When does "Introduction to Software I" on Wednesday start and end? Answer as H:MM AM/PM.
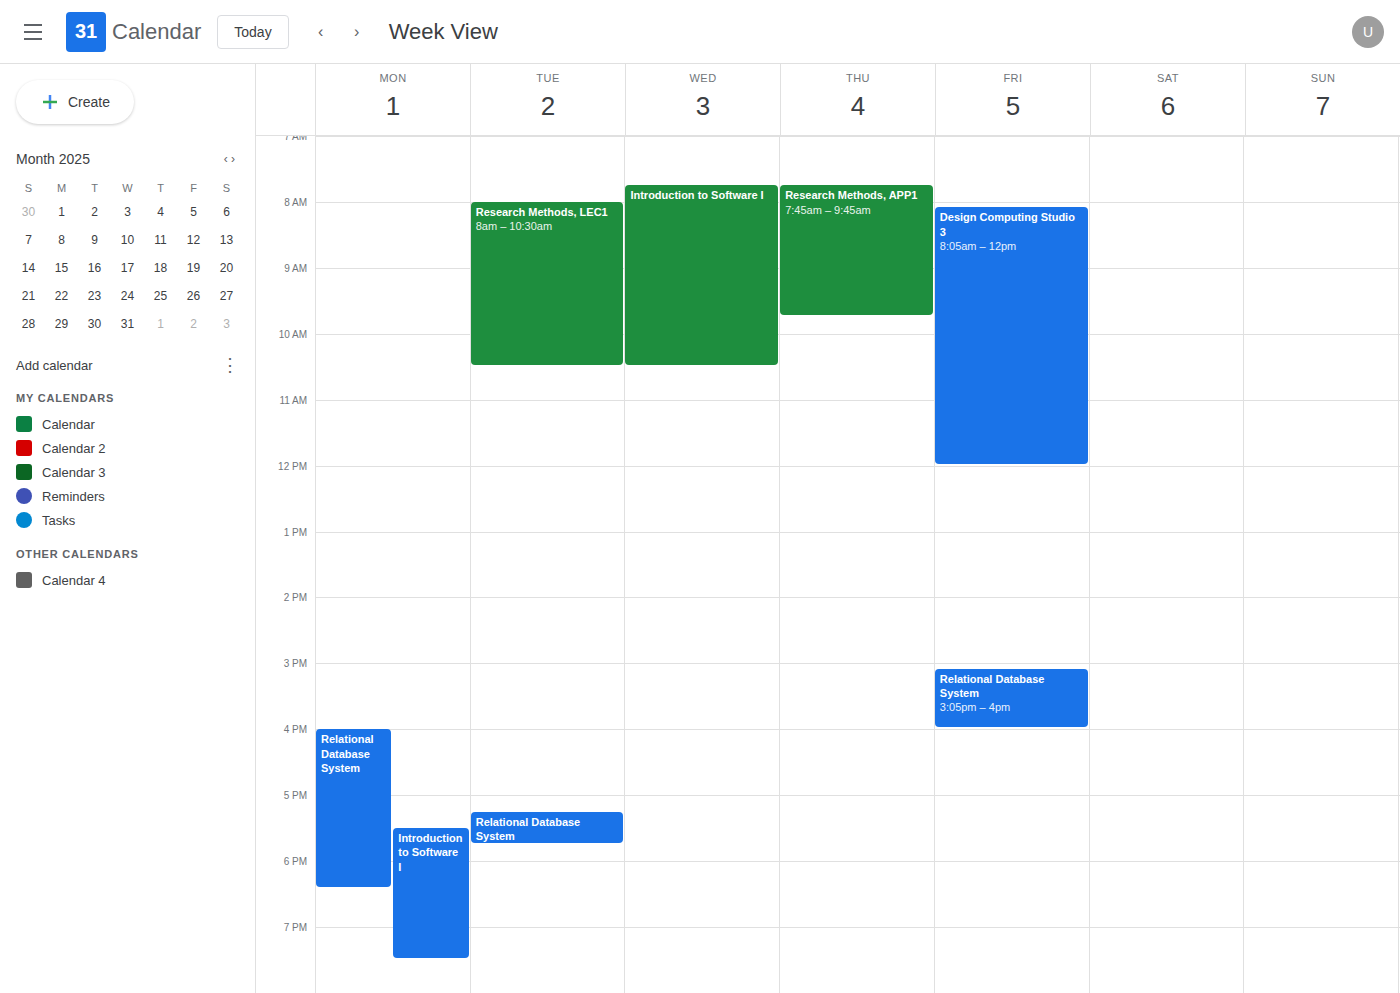
7:45 AM to 10:30 AM